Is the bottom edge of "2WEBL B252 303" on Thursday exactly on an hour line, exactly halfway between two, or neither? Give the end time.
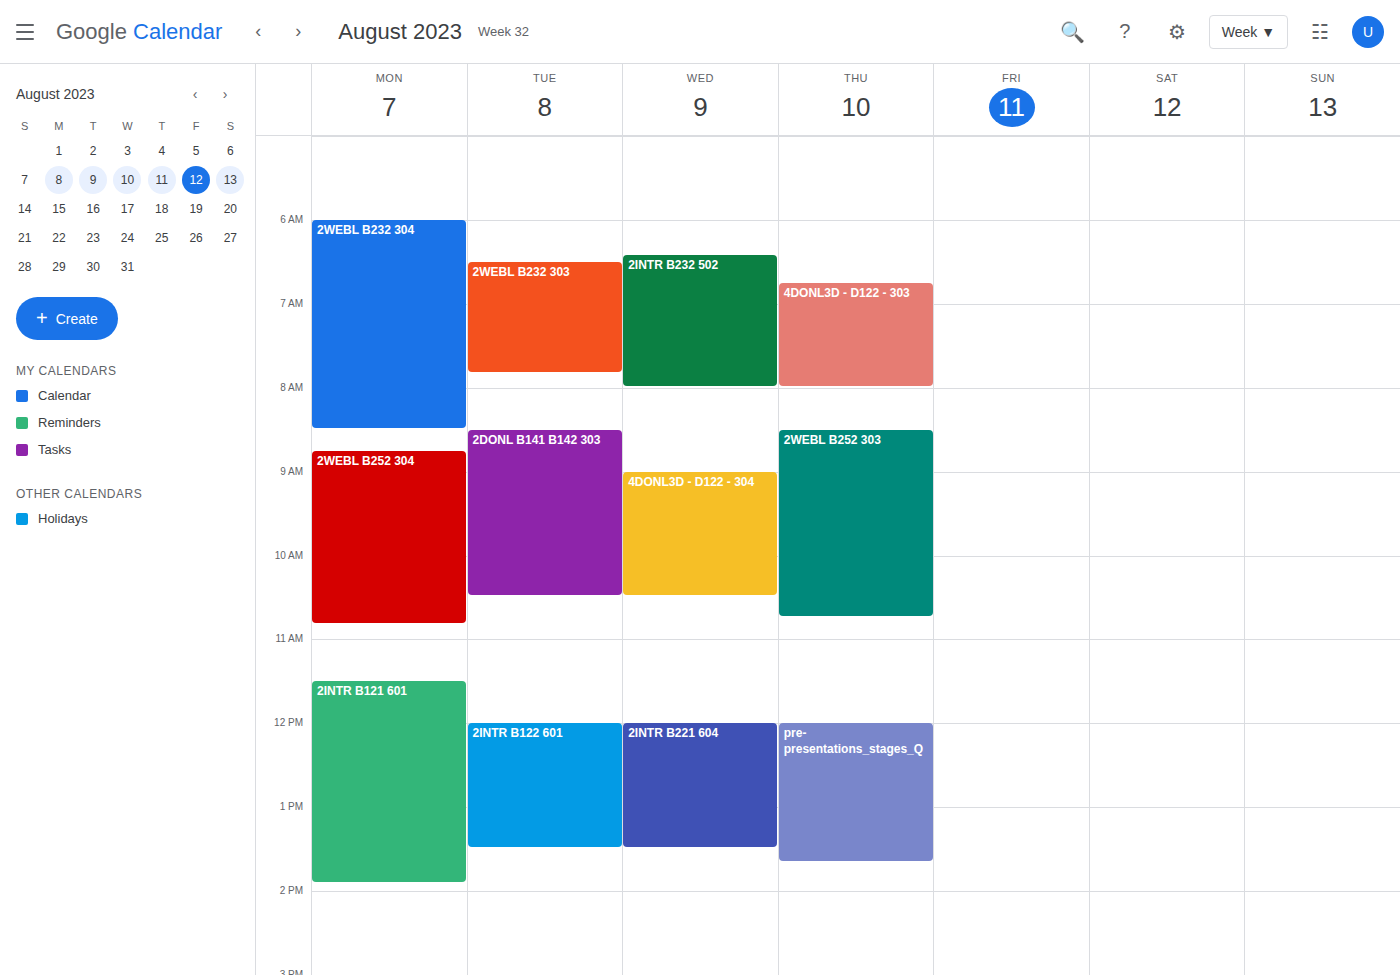
10:45 AM -- neither: three quarters of the way from the 10 AM line to the 11 AM line.